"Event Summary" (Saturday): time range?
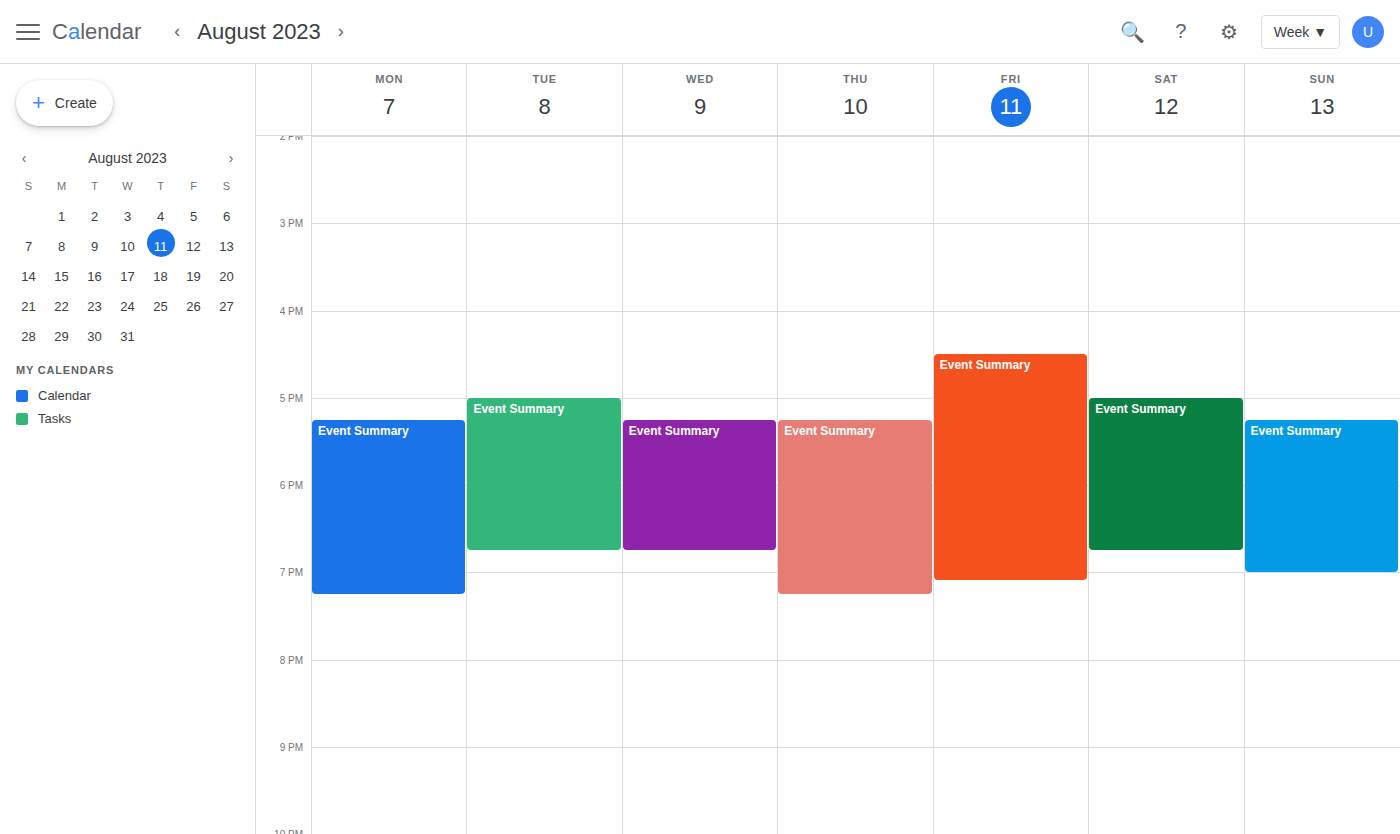
5:00 PM to 6:45 PM